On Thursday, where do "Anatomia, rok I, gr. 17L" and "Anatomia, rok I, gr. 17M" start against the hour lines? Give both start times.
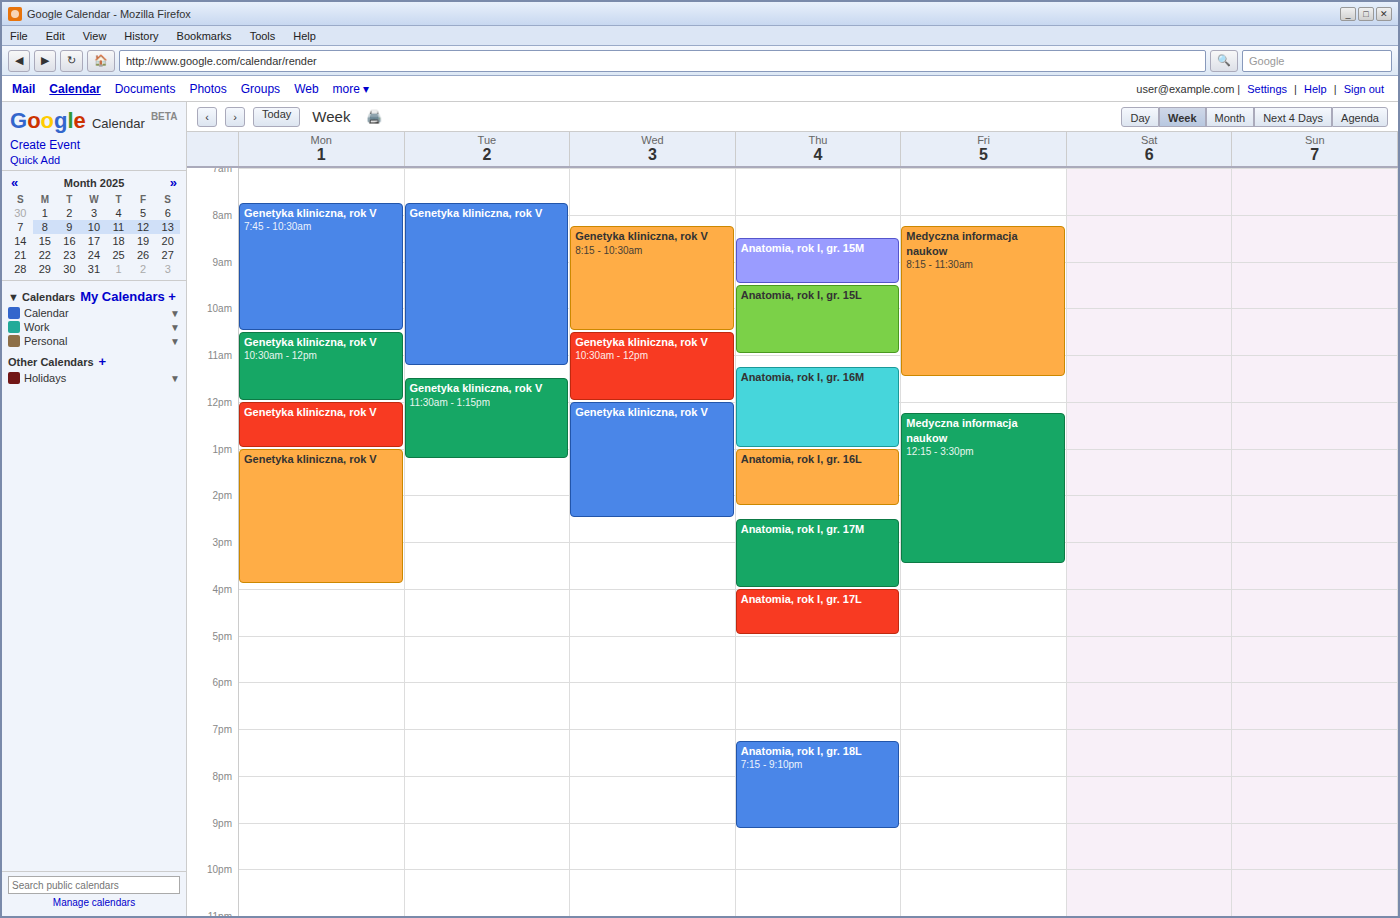
"Anatomia, rok I, gr. 17L": 4:00 PM, exactly on the 4 PM line. "Anatomia, rok I, gr. 17M": 2:30 PM, halfway between the 2 PM and 3 PM lines.